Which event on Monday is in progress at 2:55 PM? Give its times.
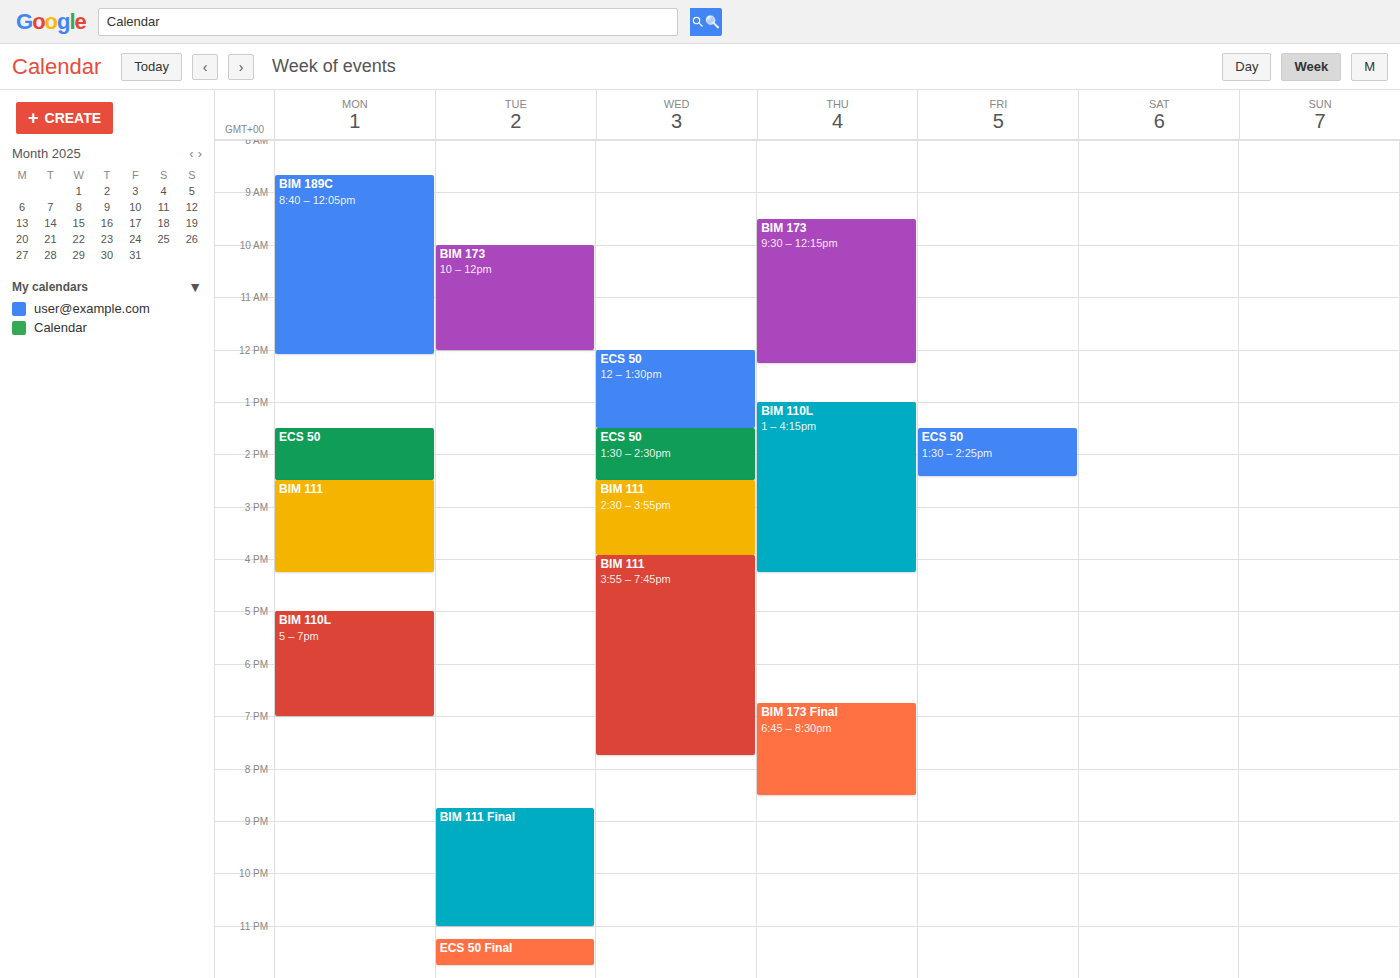
"BIM 111", 2:30 PM to 4:15 PM